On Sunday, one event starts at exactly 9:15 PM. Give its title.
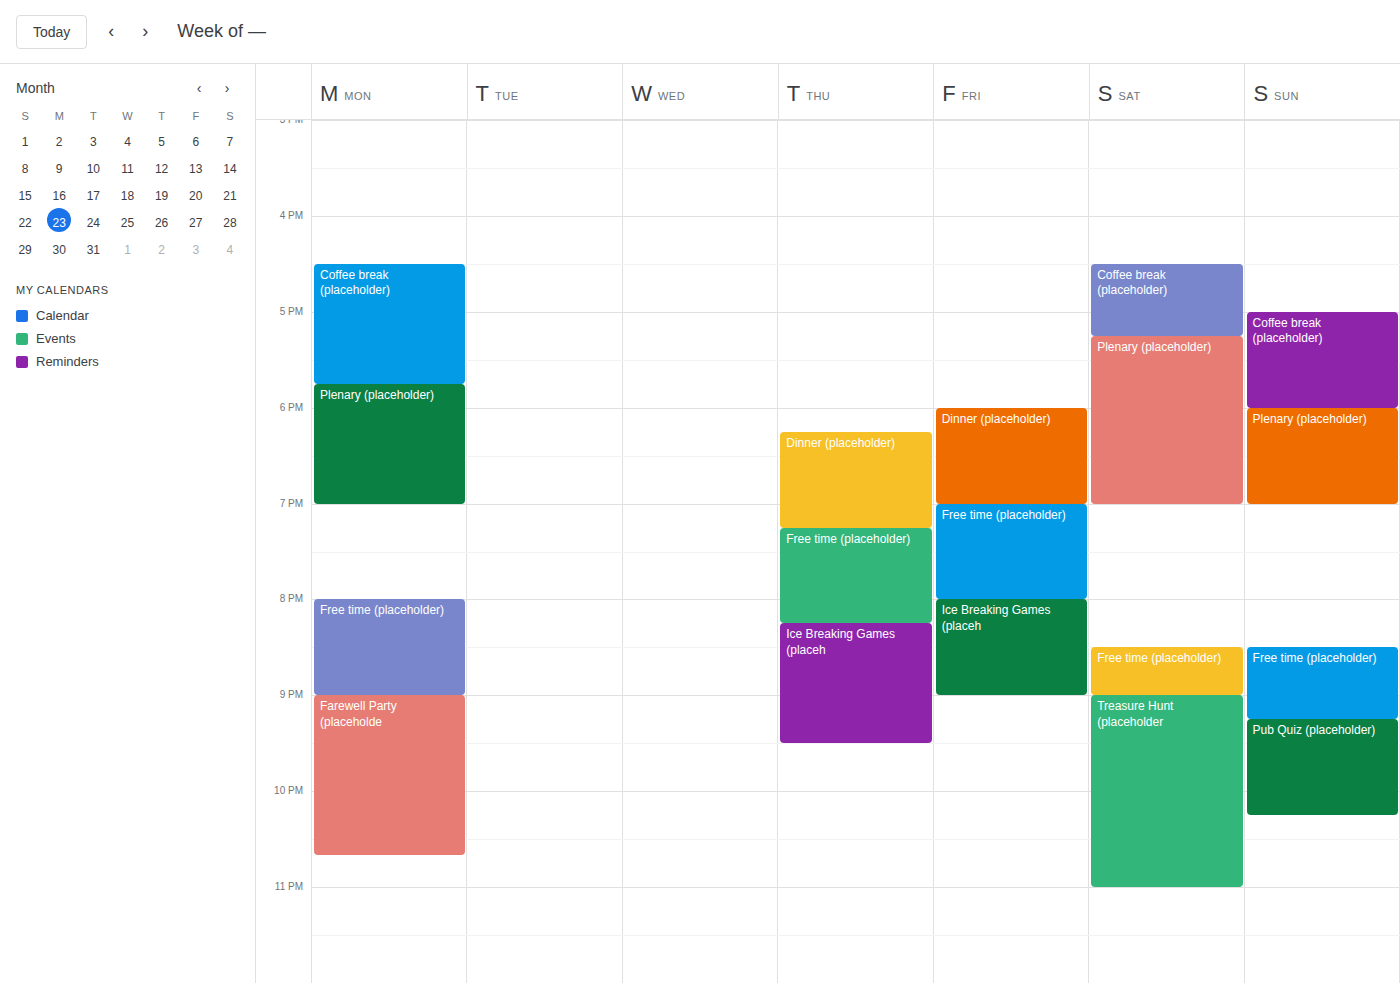
"Pub Quiz (placeholder)"